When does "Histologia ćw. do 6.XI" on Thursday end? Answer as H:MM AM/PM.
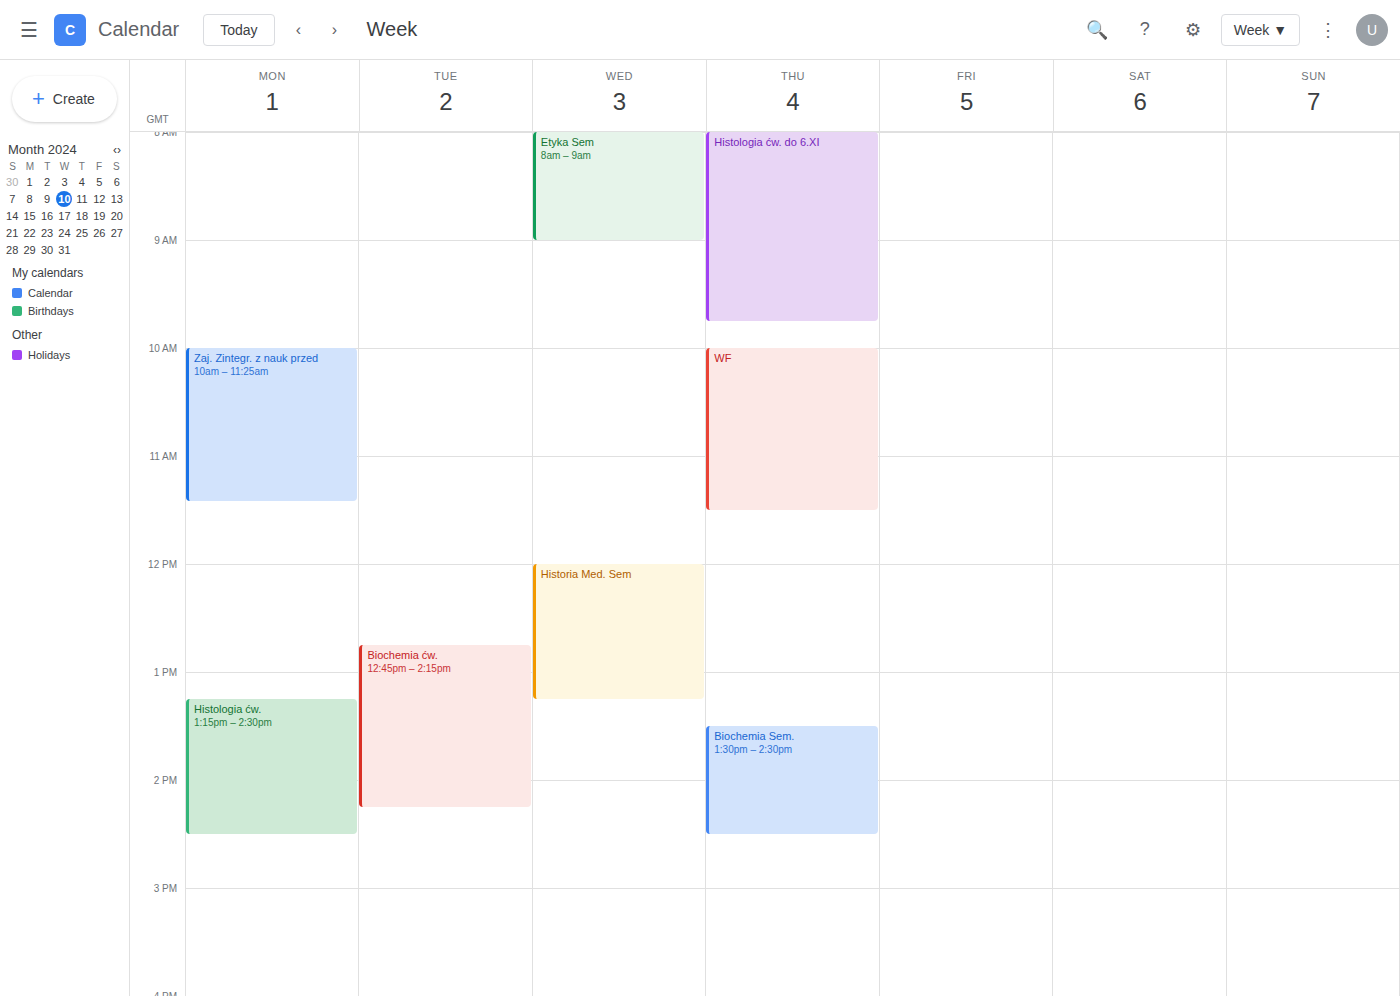
9:45 AM